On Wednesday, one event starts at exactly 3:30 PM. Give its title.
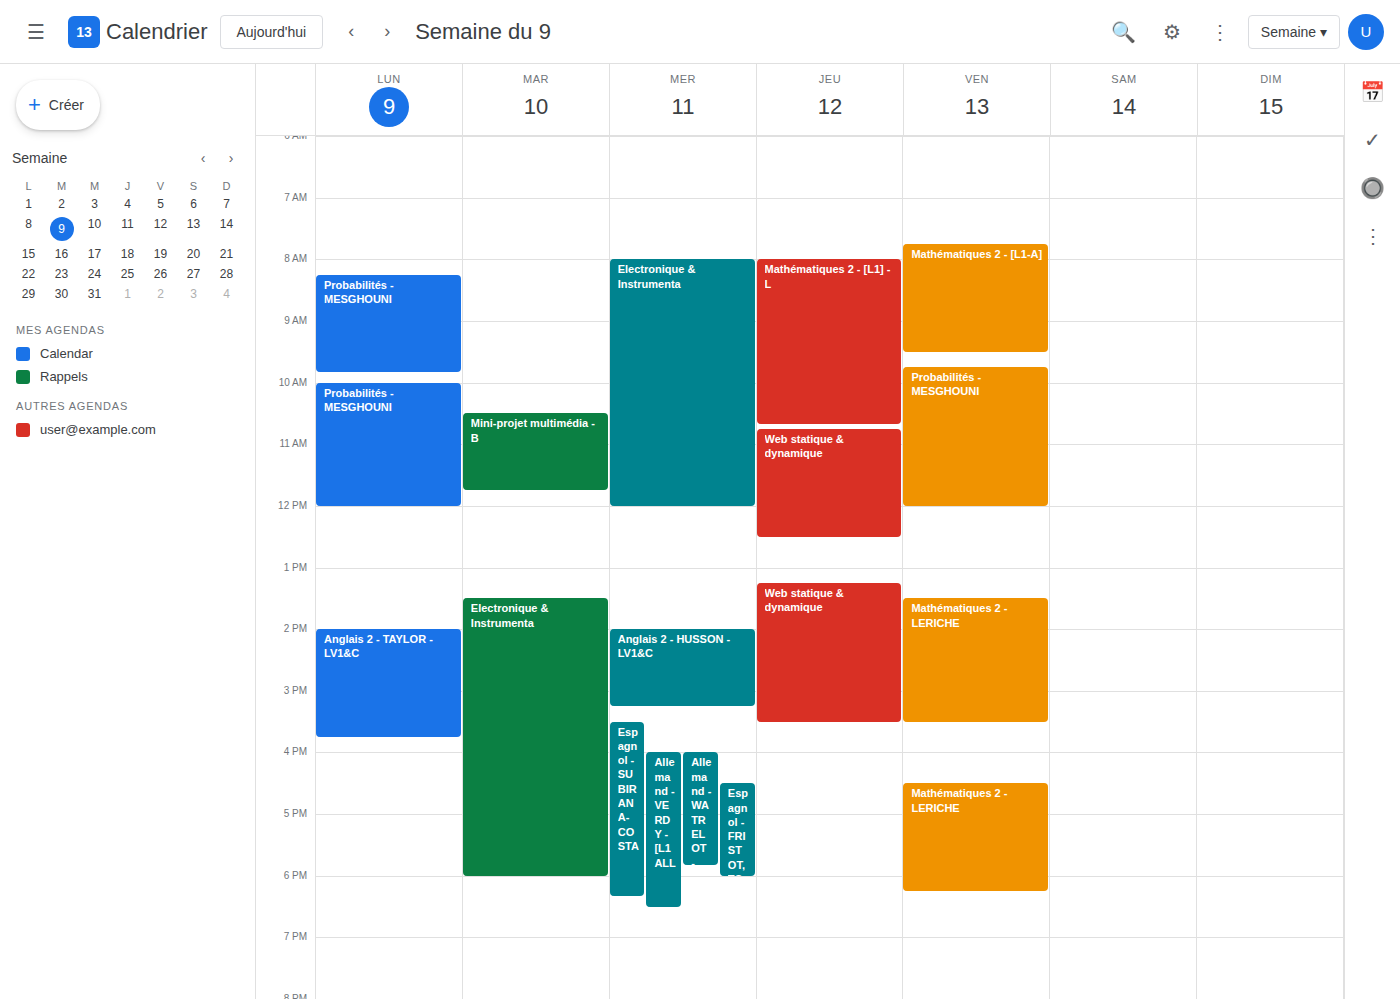
"Espagnol - SUBIRANA-COSTA"